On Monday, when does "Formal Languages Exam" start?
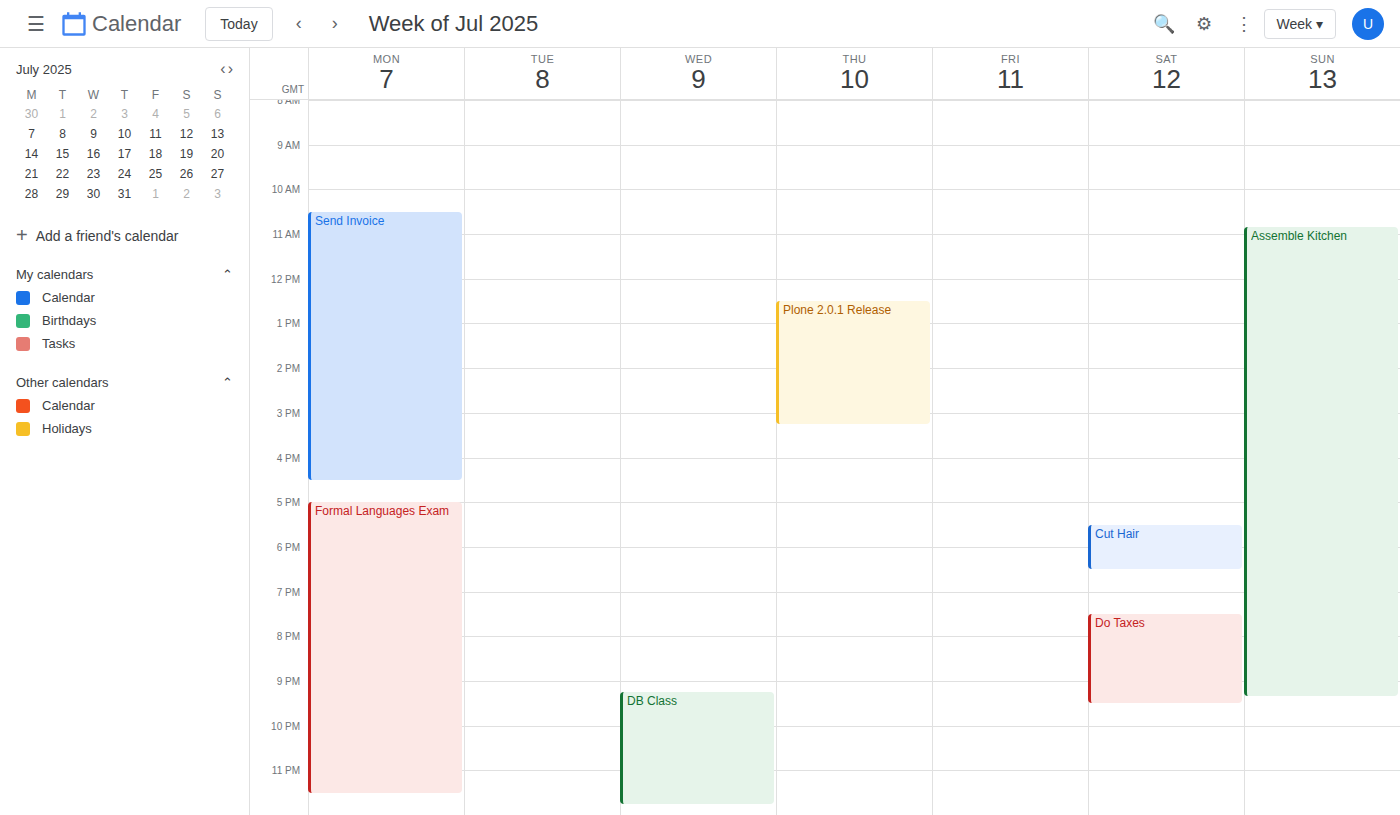
5:00 PM